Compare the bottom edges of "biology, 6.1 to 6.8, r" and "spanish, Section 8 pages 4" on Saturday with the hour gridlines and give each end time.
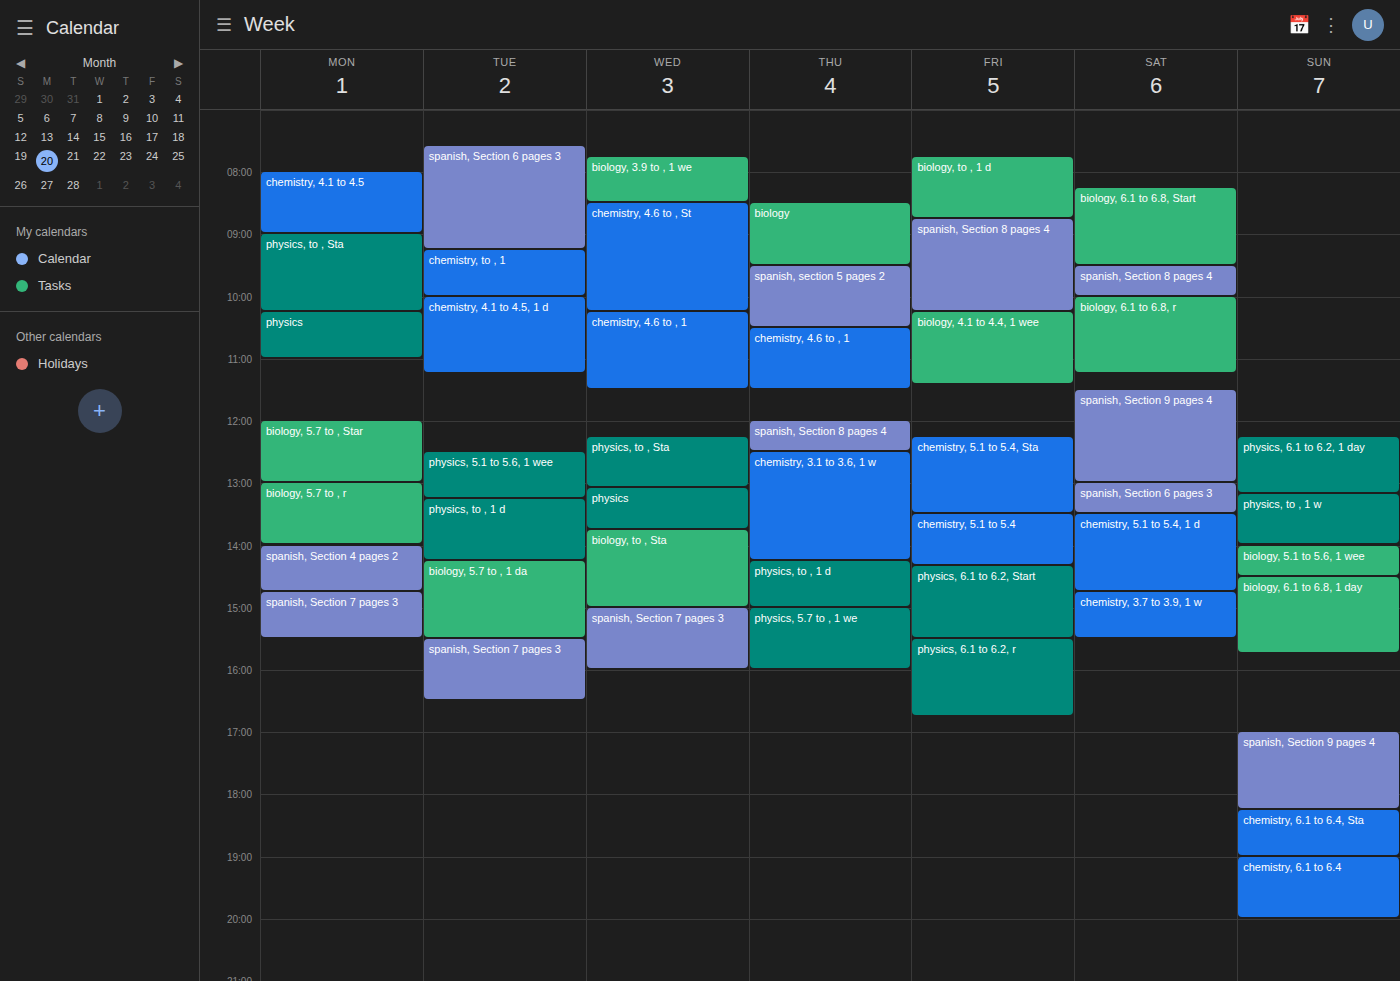
"biology, 6.1 to 6.8, r": 11:15 AM, neither: a quarter of the way from the 11 AM line to the 12 PM line. "spanish, Section 8 pages 4": 10:00 AM, exactly on the 10 AM line.